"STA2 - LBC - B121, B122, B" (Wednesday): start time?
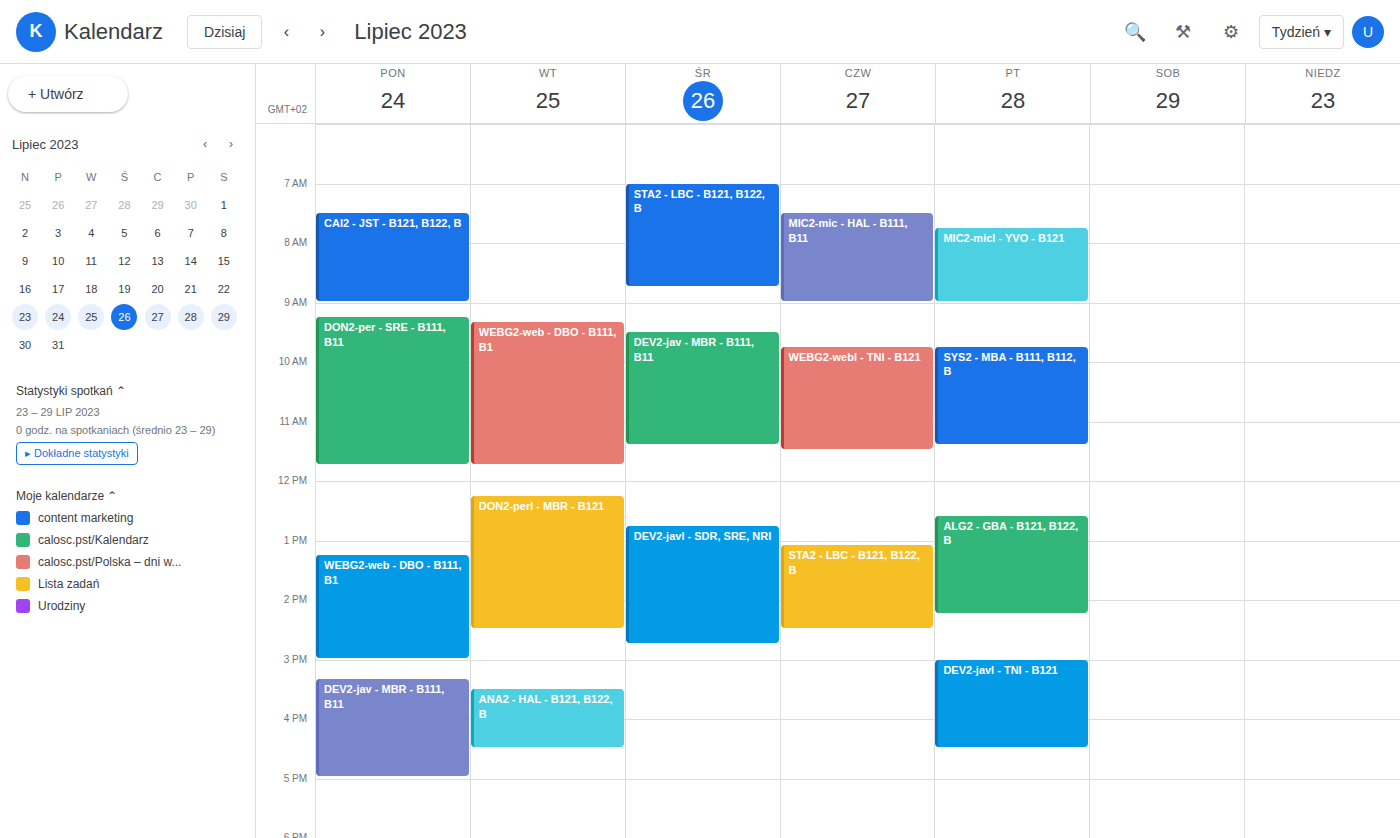
7:00 AM